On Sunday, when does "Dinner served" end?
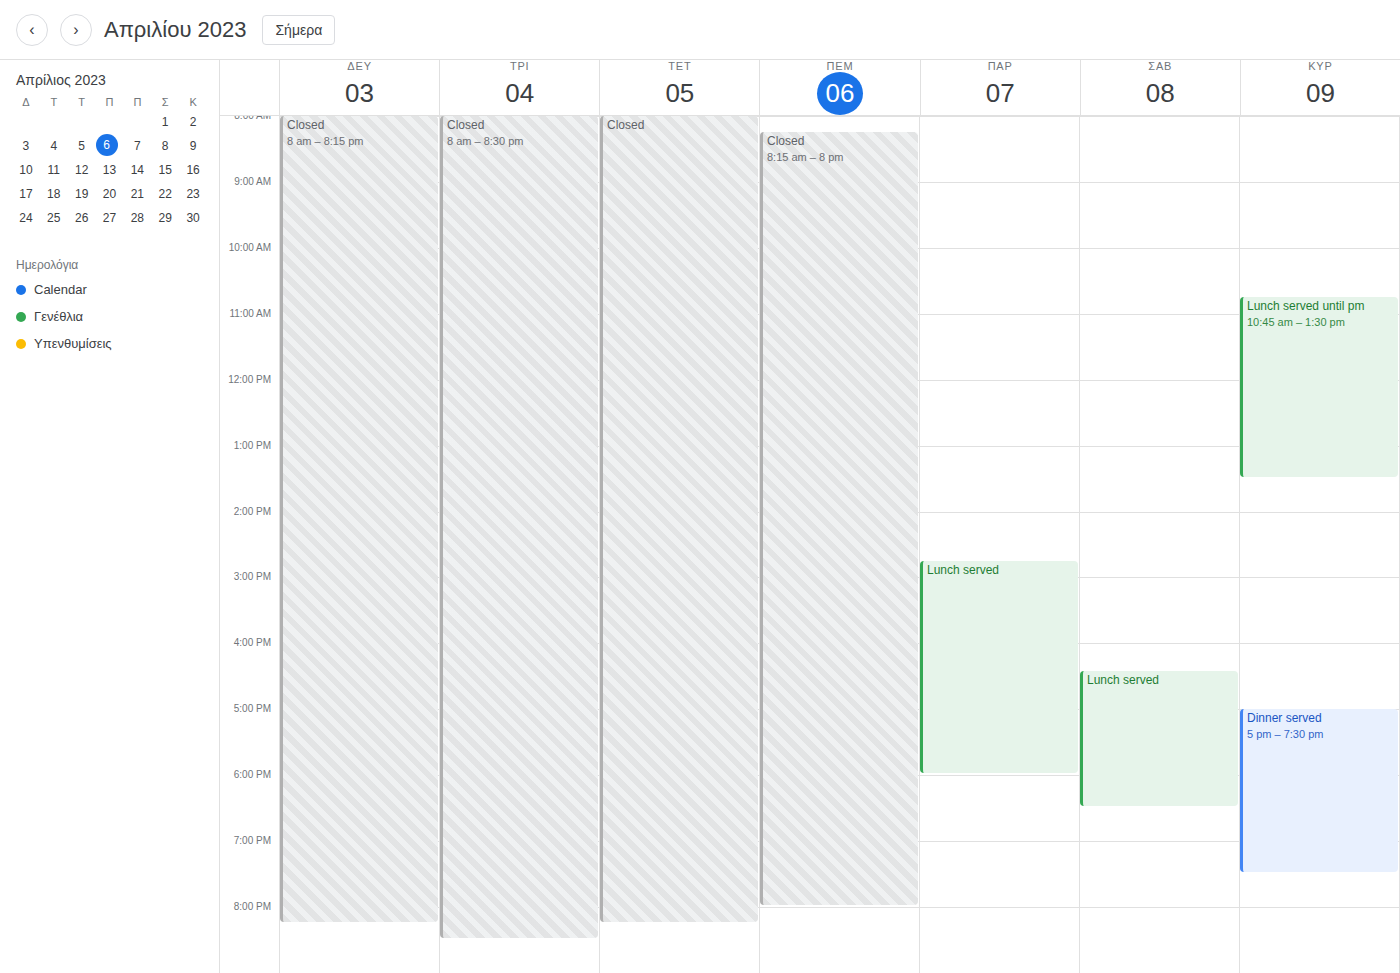
19:30